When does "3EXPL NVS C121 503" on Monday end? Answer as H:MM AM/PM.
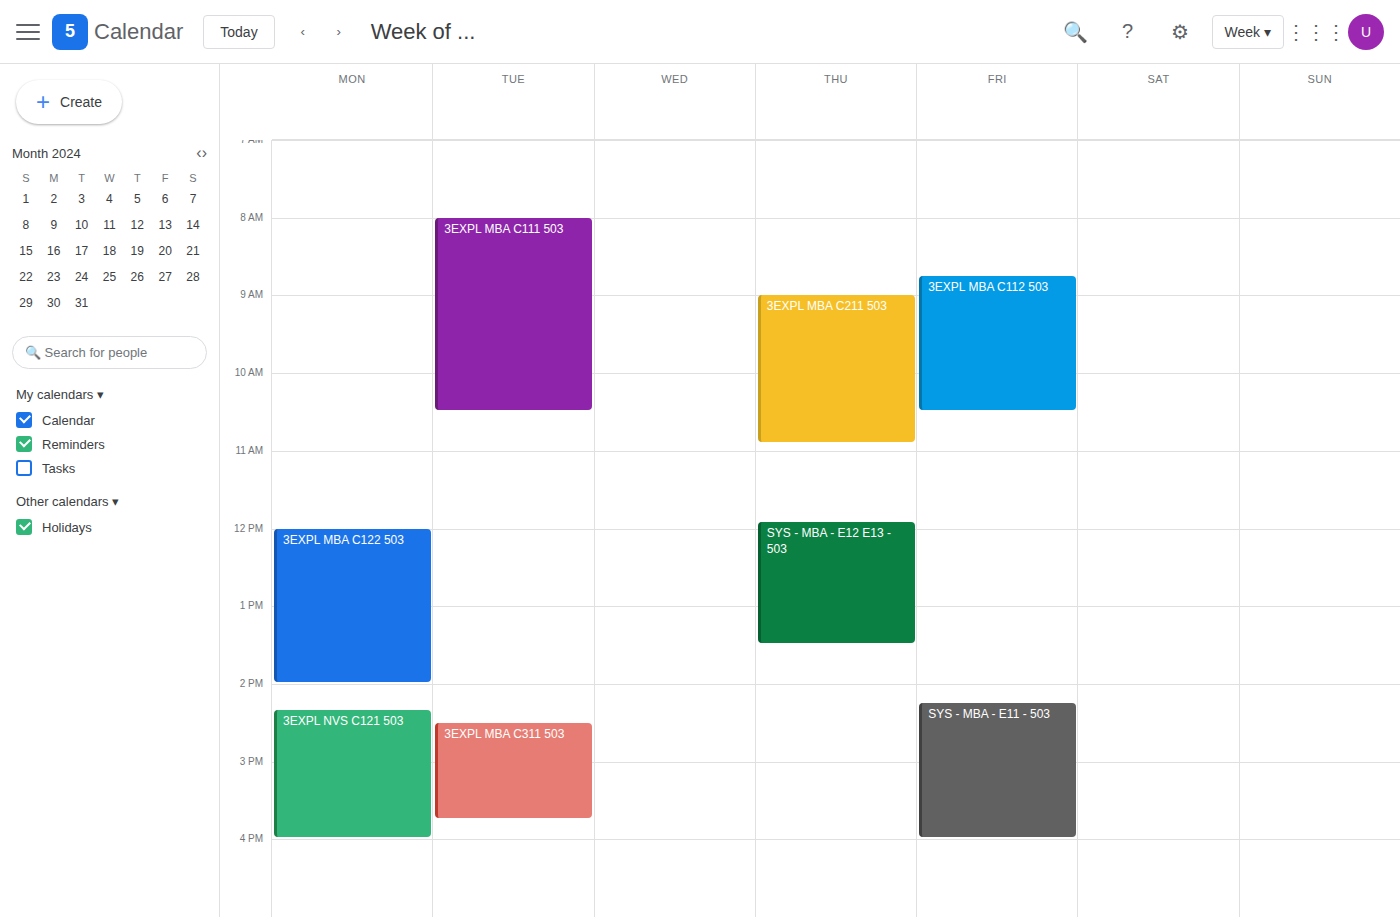
4:00 PM